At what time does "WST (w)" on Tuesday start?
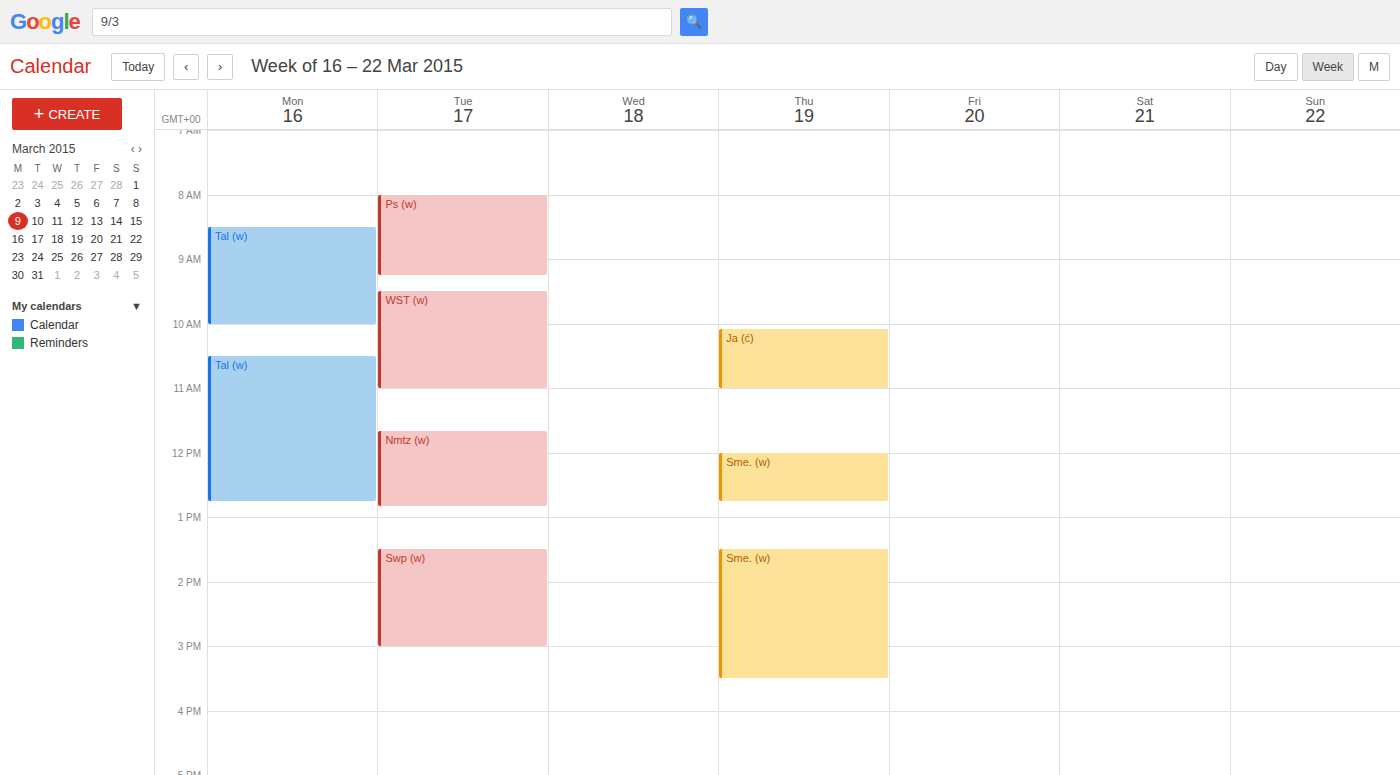
9:30 AM